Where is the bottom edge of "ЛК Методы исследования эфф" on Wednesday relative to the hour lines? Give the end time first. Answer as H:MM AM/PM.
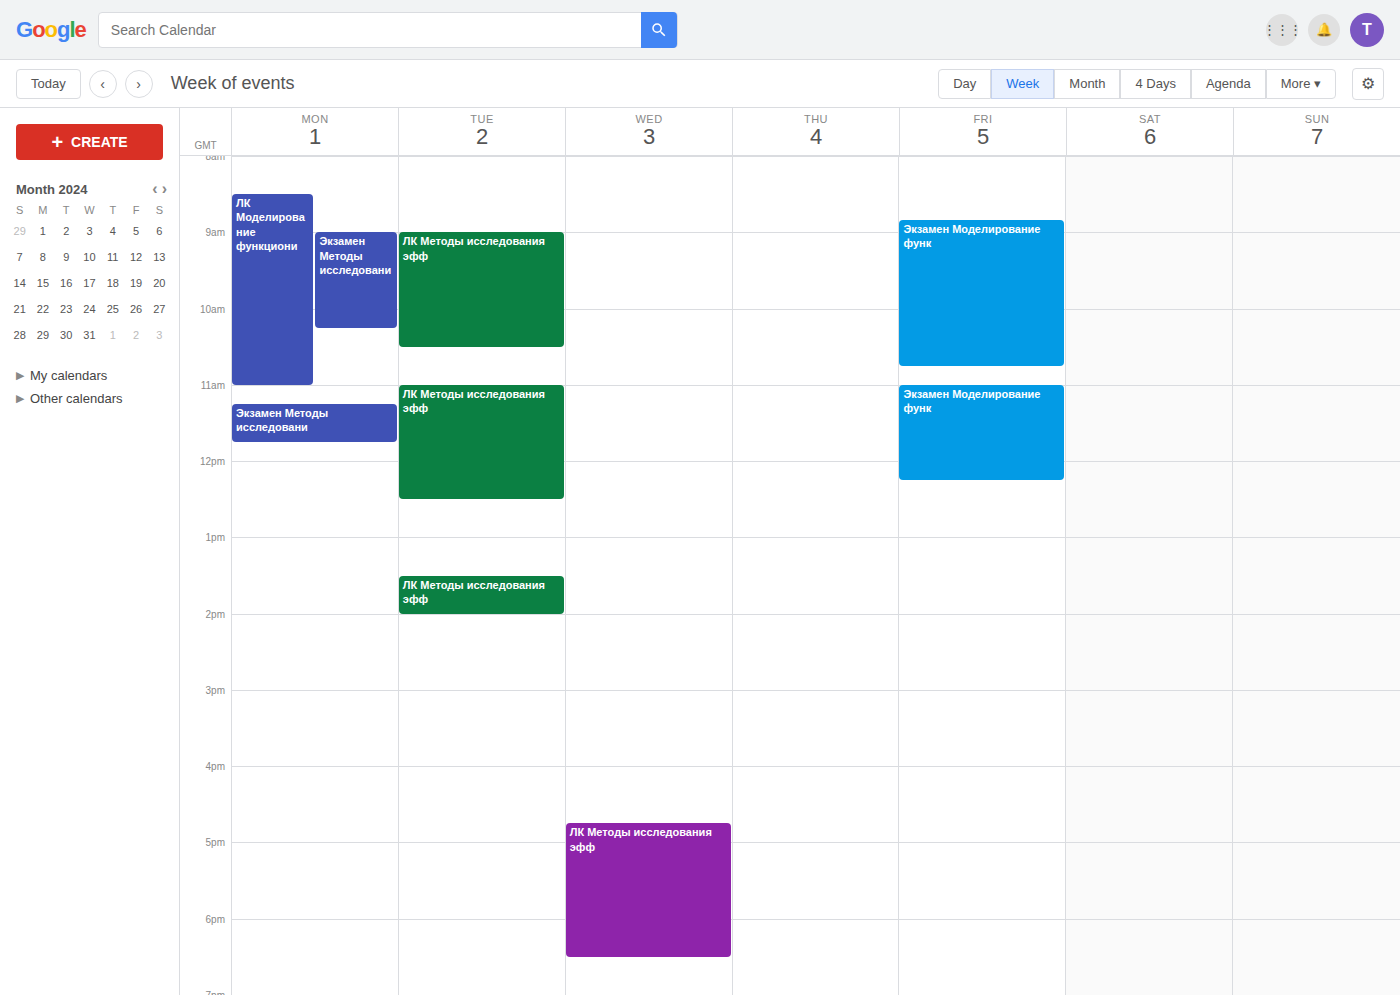
6:30 PM -- halfway between the 6 PM and 7 PM lines.